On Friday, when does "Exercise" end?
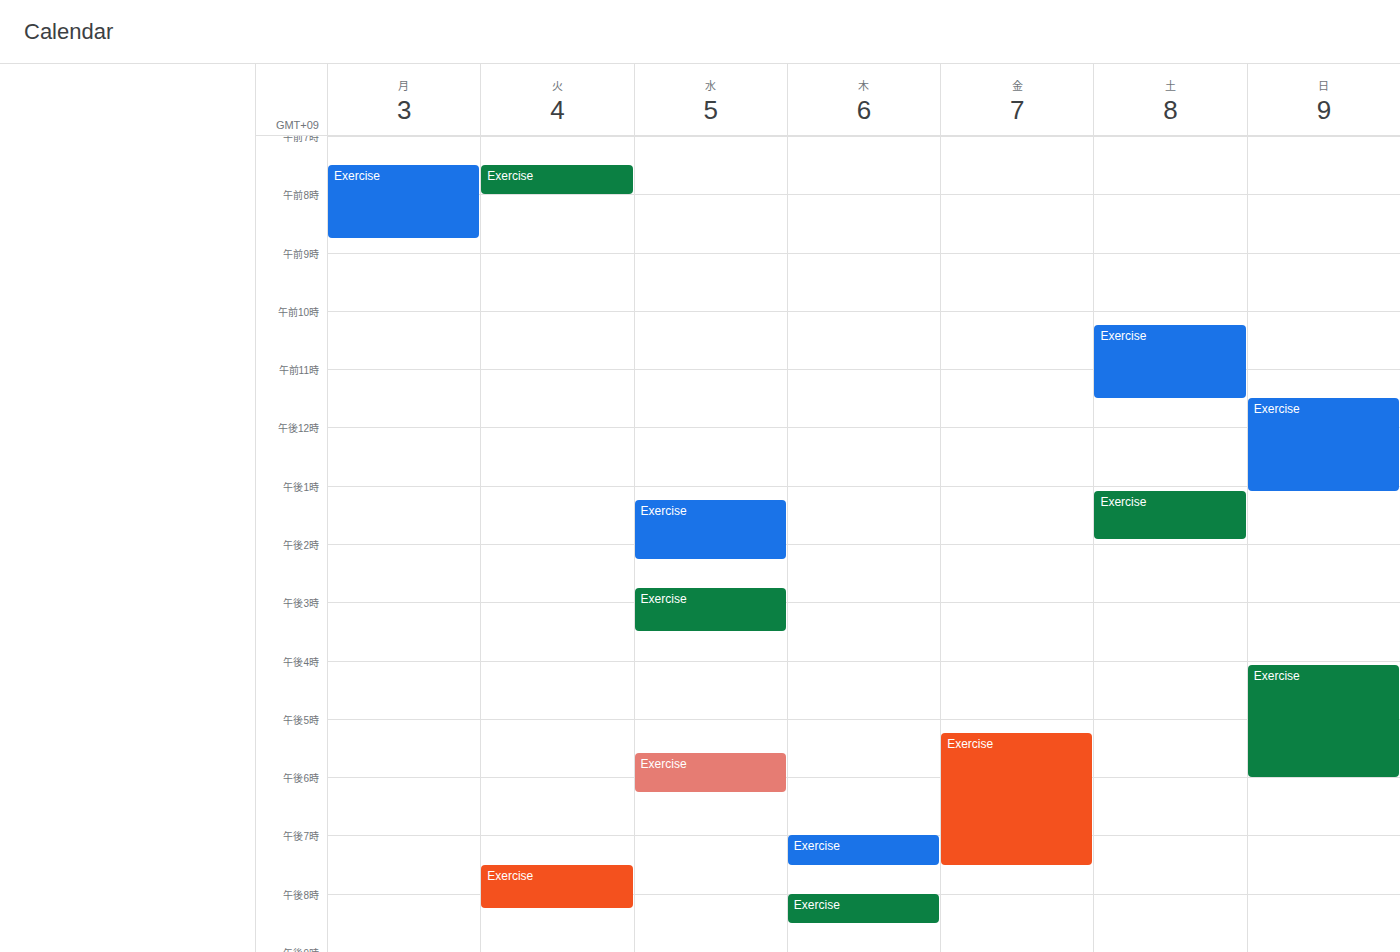
7:30 PM